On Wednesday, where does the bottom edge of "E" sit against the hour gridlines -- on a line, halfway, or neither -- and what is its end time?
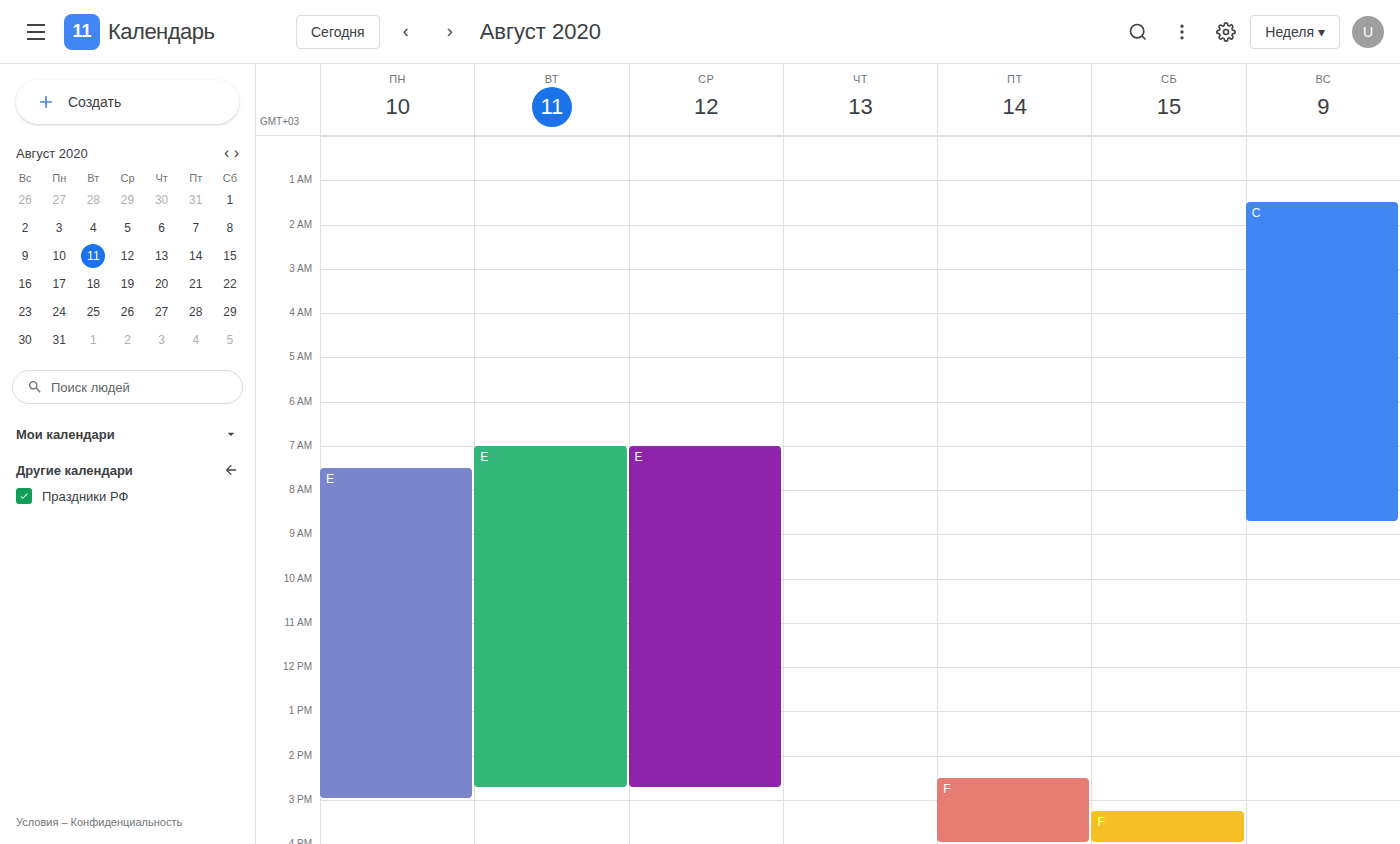
2:45 PM -- neither: three quarters of the way from the 2 PM line to the 3 PM line.